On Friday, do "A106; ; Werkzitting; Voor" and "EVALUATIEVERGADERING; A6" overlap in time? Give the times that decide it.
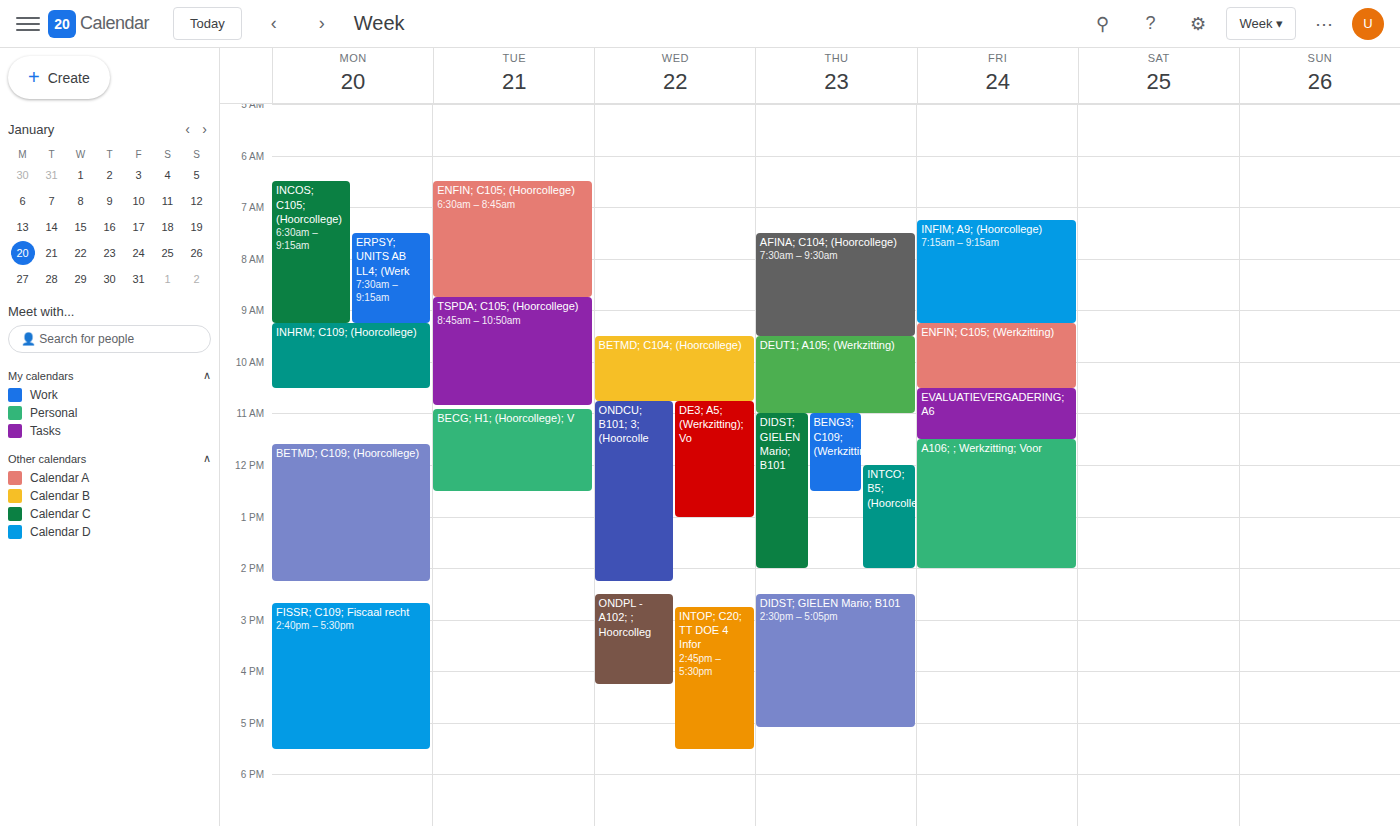
"EVALUATIEVERGADERING; A6" ends at 11:30 AM, exactly when "A106; ; Werkzitting; Voor" starts -- they touch but do not overlap.